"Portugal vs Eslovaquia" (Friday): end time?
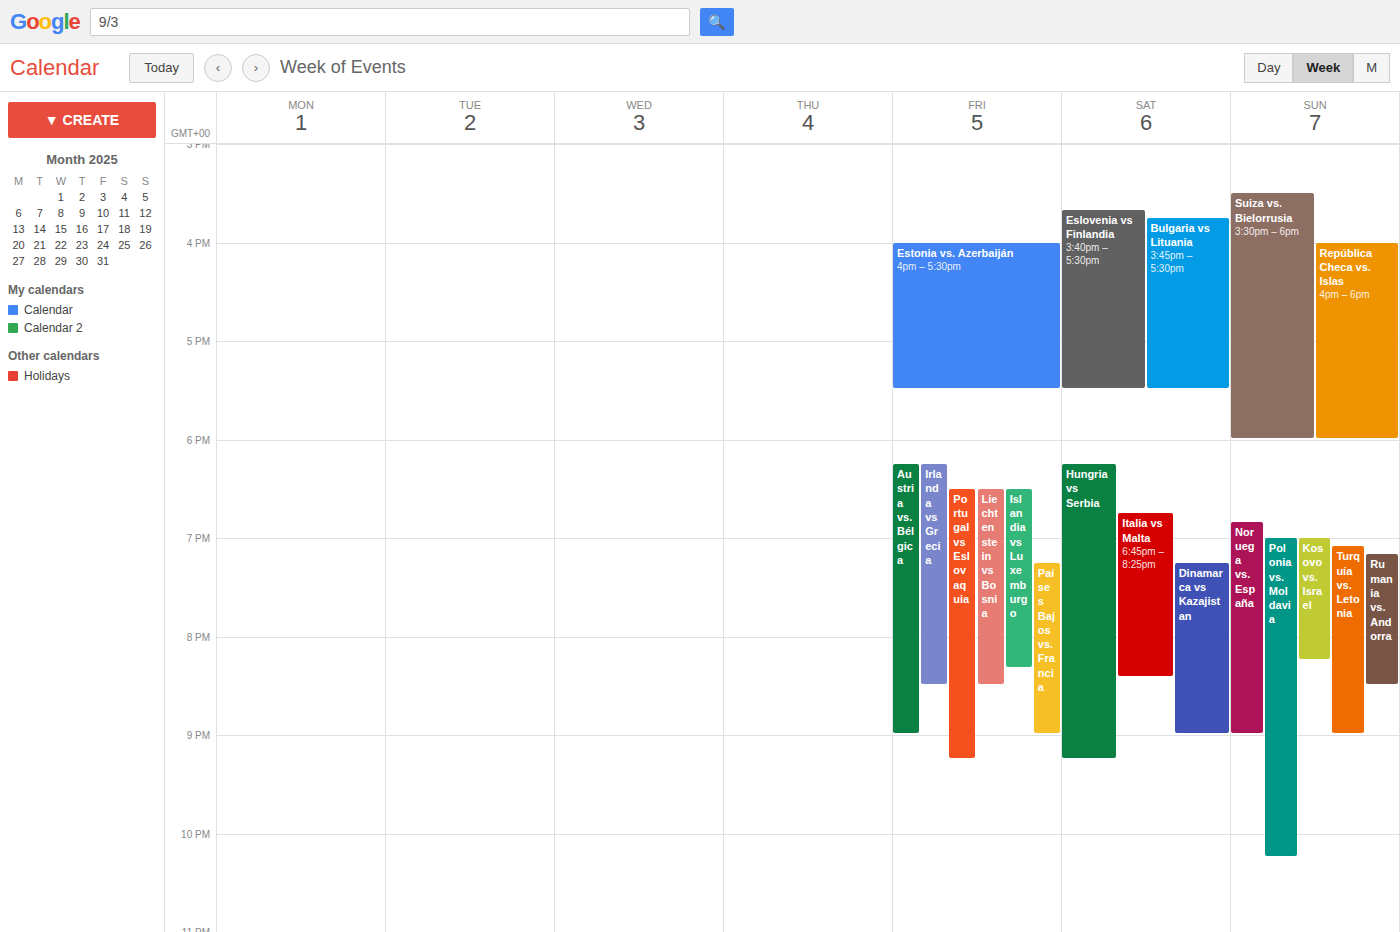
9:15 PM